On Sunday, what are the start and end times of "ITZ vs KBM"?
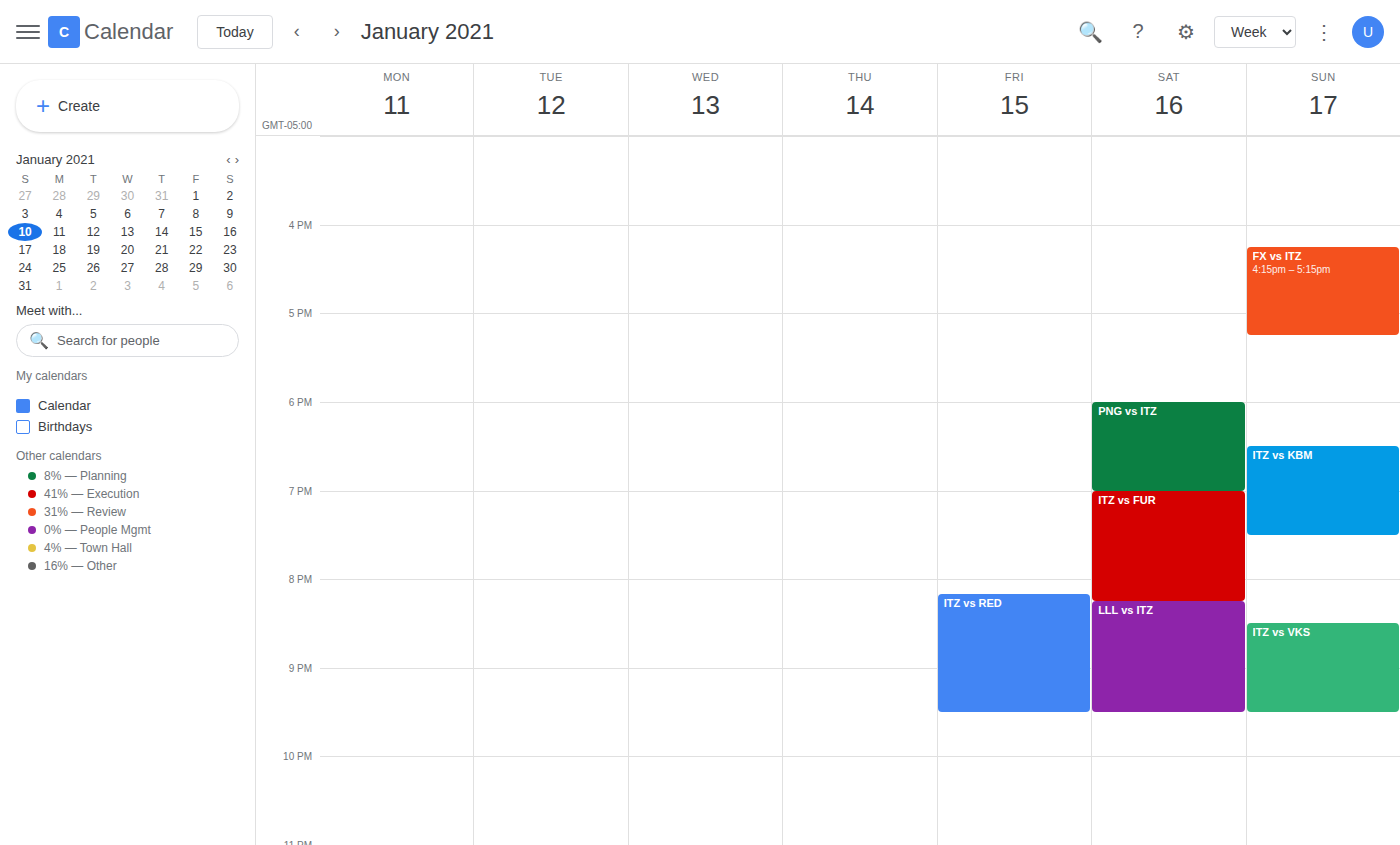
6:30 PM to 7:30 PM